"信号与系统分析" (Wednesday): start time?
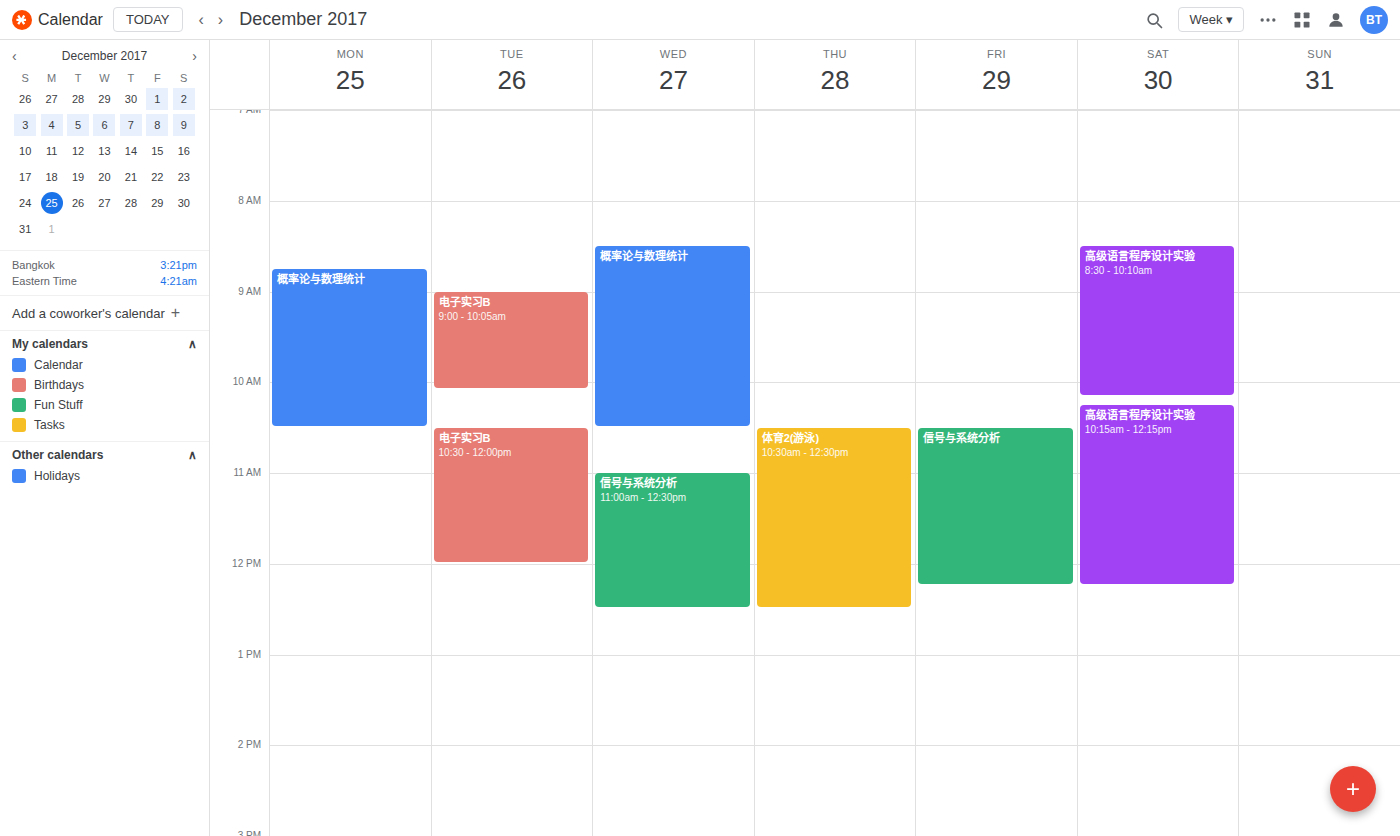
11:00 AM